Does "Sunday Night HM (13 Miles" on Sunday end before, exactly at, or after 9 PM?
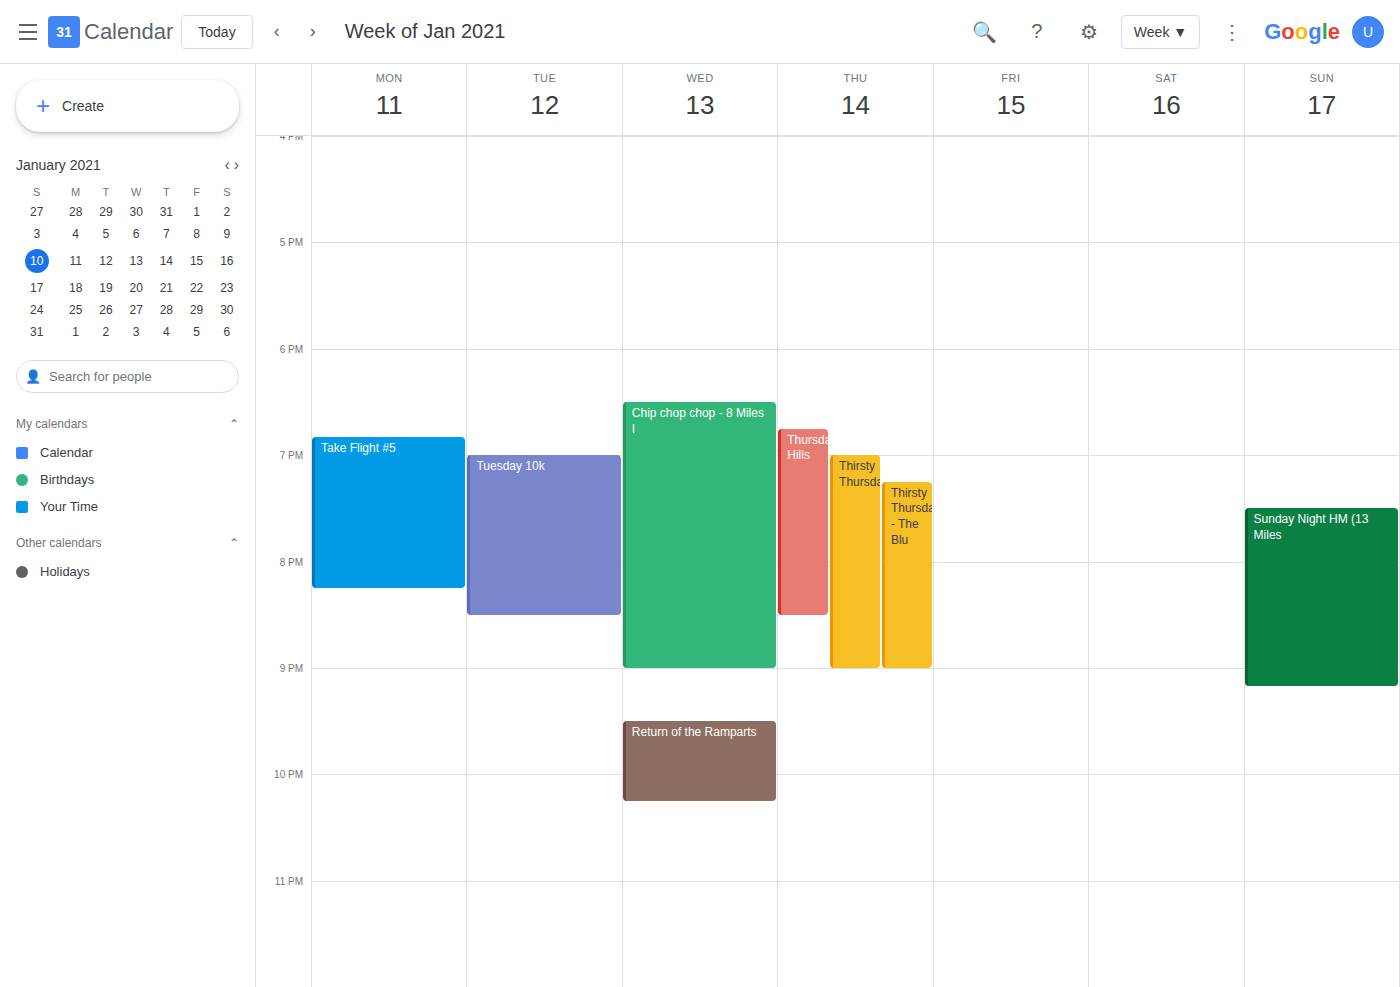
9:10 PM -- after 9 PM, 10 minutes below the 9 PM line.